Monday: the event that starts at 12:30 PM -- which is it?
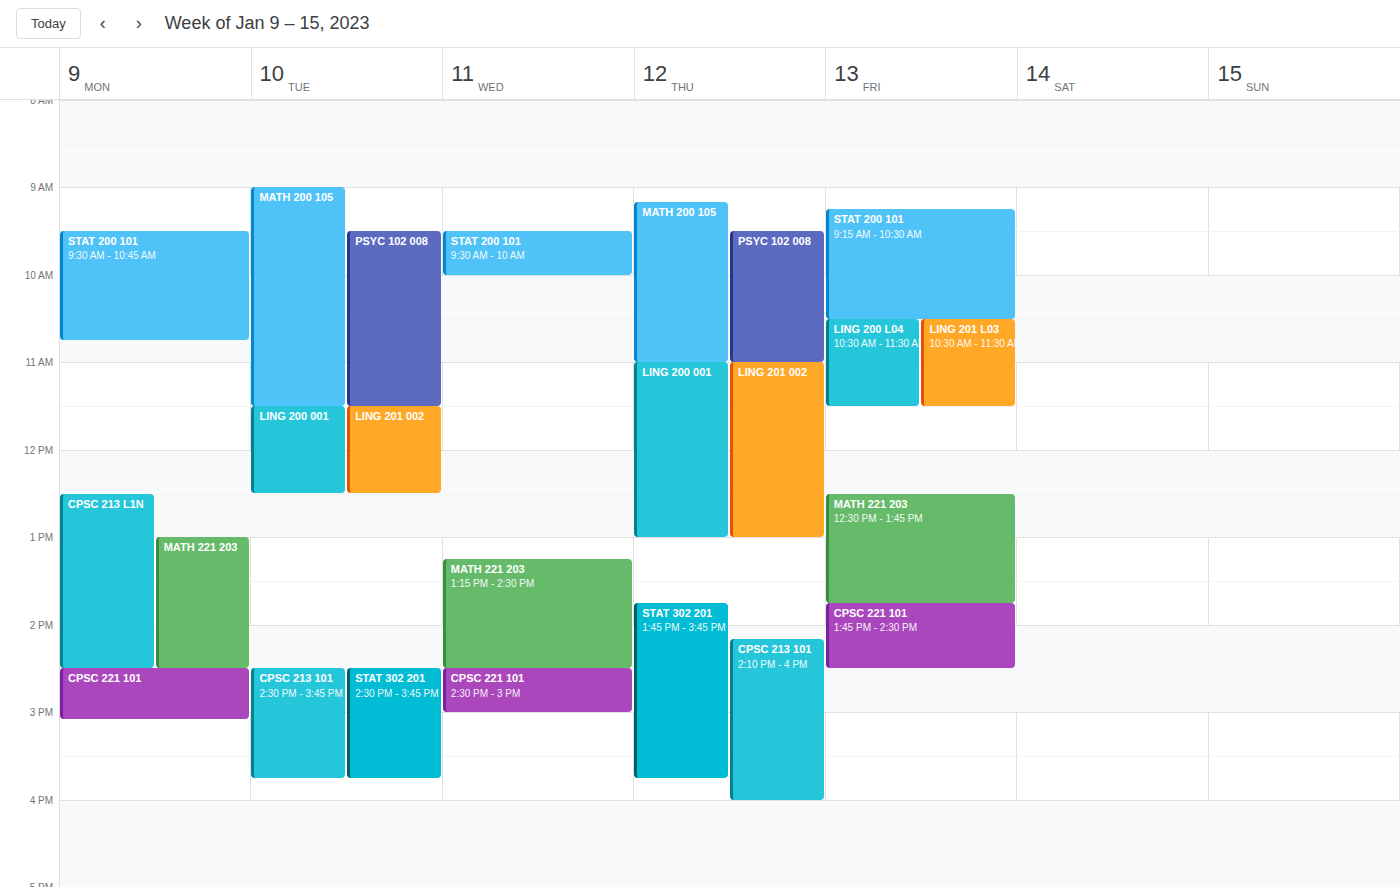
"CPSC 213 L1N"